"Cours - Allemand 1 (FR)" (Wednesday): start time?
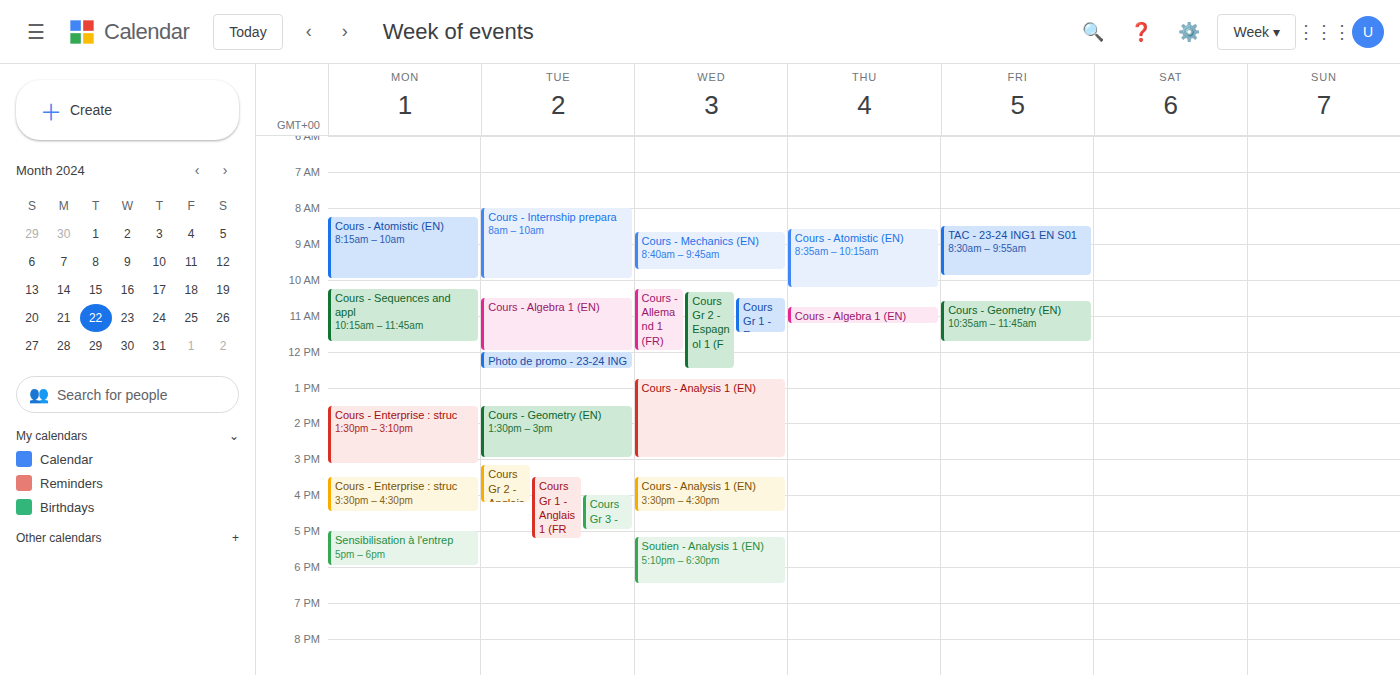
10:15 AM